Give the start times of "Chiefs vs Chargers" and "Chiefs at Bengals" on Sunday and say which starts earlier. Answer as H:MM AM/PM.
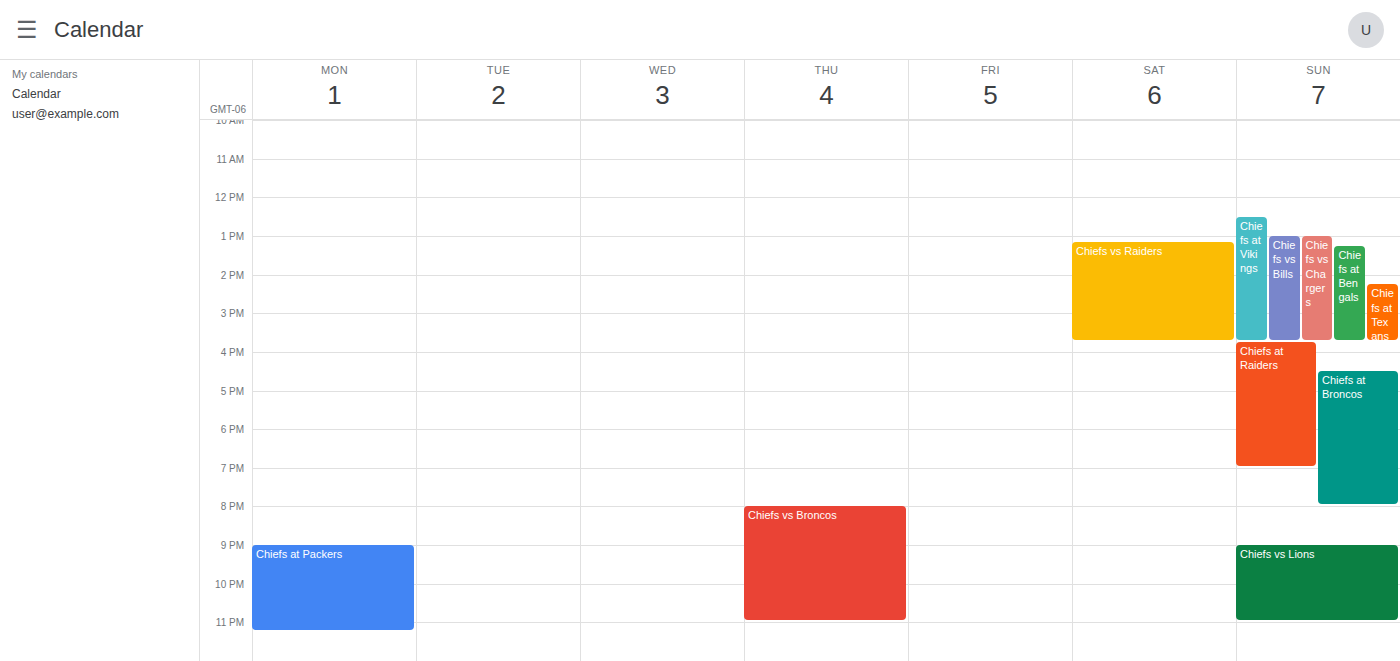
"Chiefs vs Chargers" 1:00 PM; "Chiefs at Bengals" 1:15 PM.